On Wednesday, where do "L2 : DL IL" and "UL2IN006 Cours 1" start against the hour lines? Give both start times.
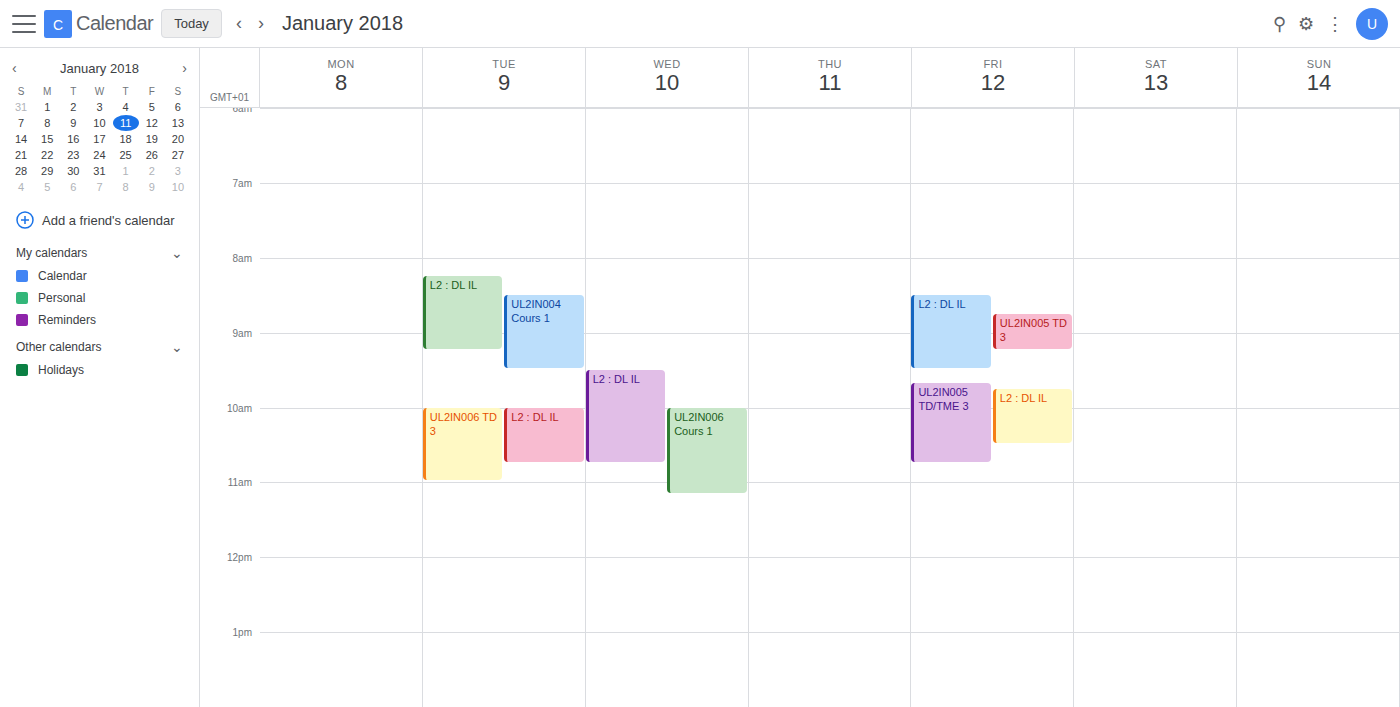
"L2 : DL IL": 9:30 AM, halfway between the 9 AM and 10 AM lines. "UL2IN006 Cours 1": 10:00 AM, exactly on the 10 AM line.